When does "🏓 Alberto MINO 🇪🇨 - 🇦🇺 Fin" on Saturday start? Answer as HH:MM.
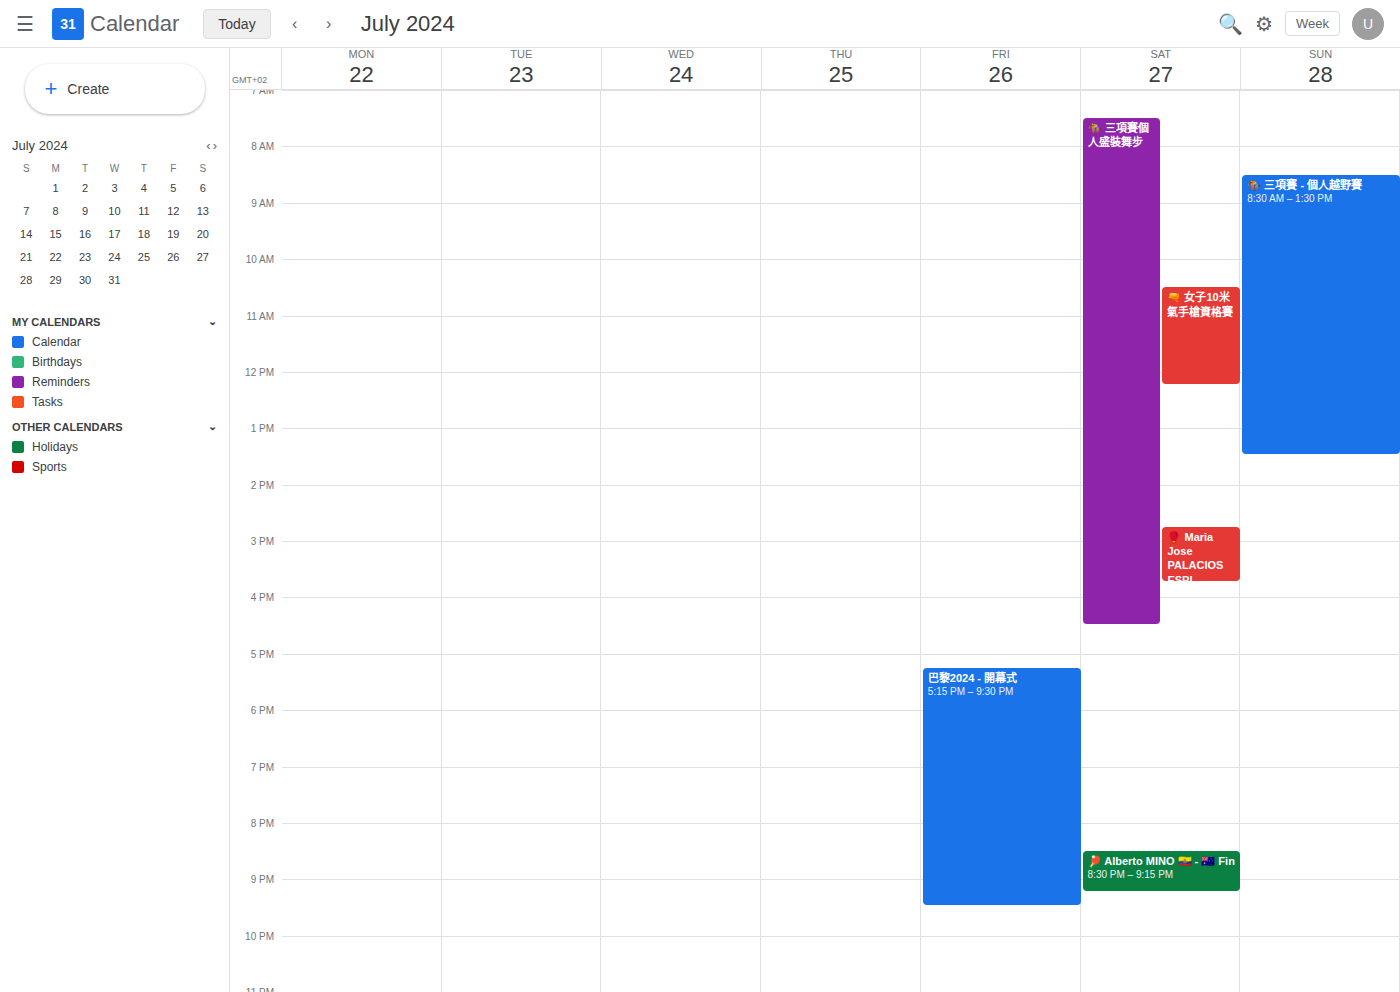
20:30